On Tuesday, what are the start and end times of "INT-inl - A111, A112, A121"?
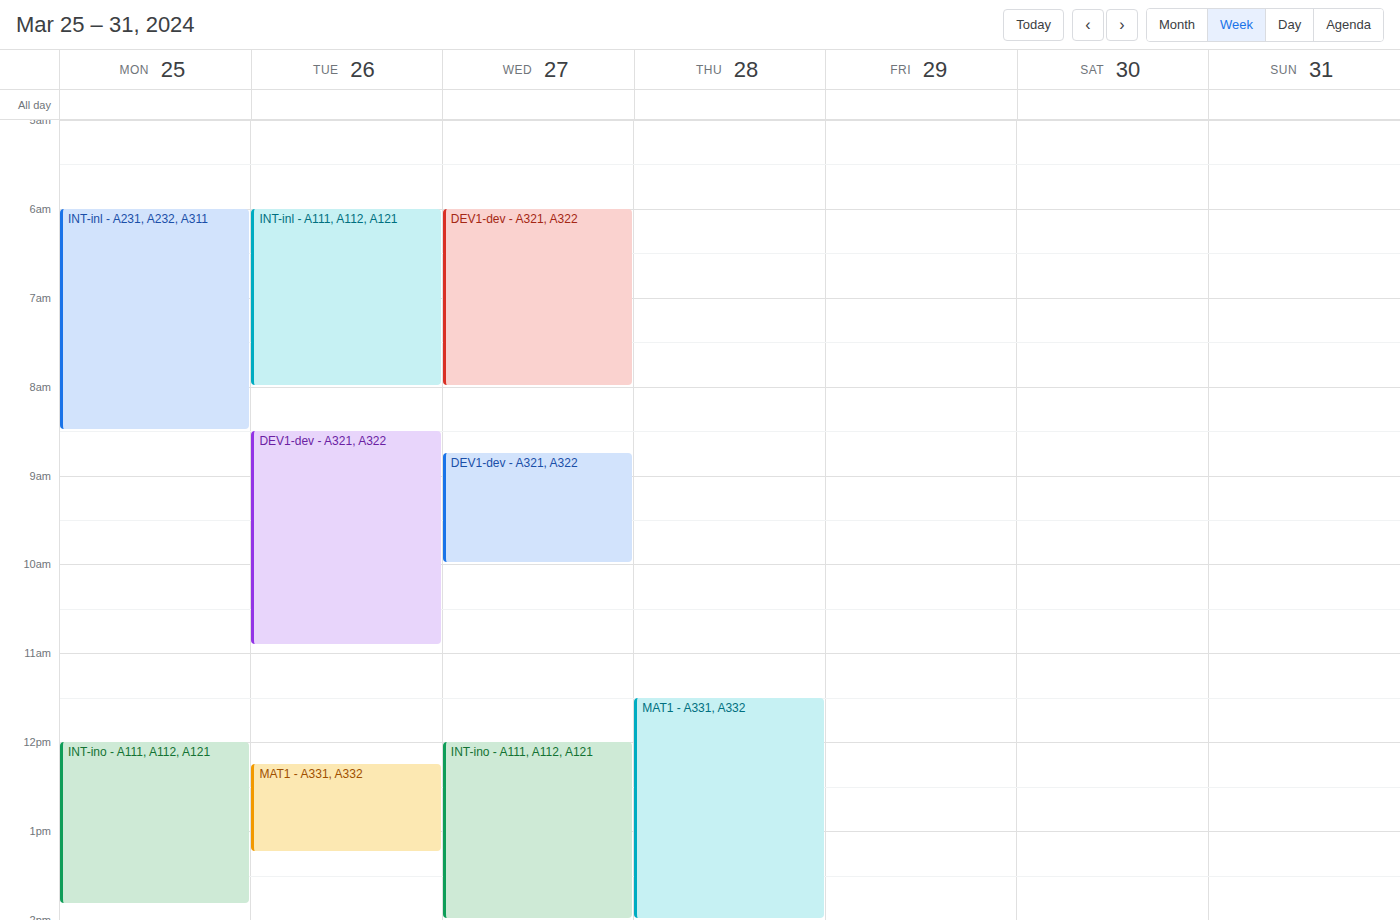
6:00 AM to 8:00 AM